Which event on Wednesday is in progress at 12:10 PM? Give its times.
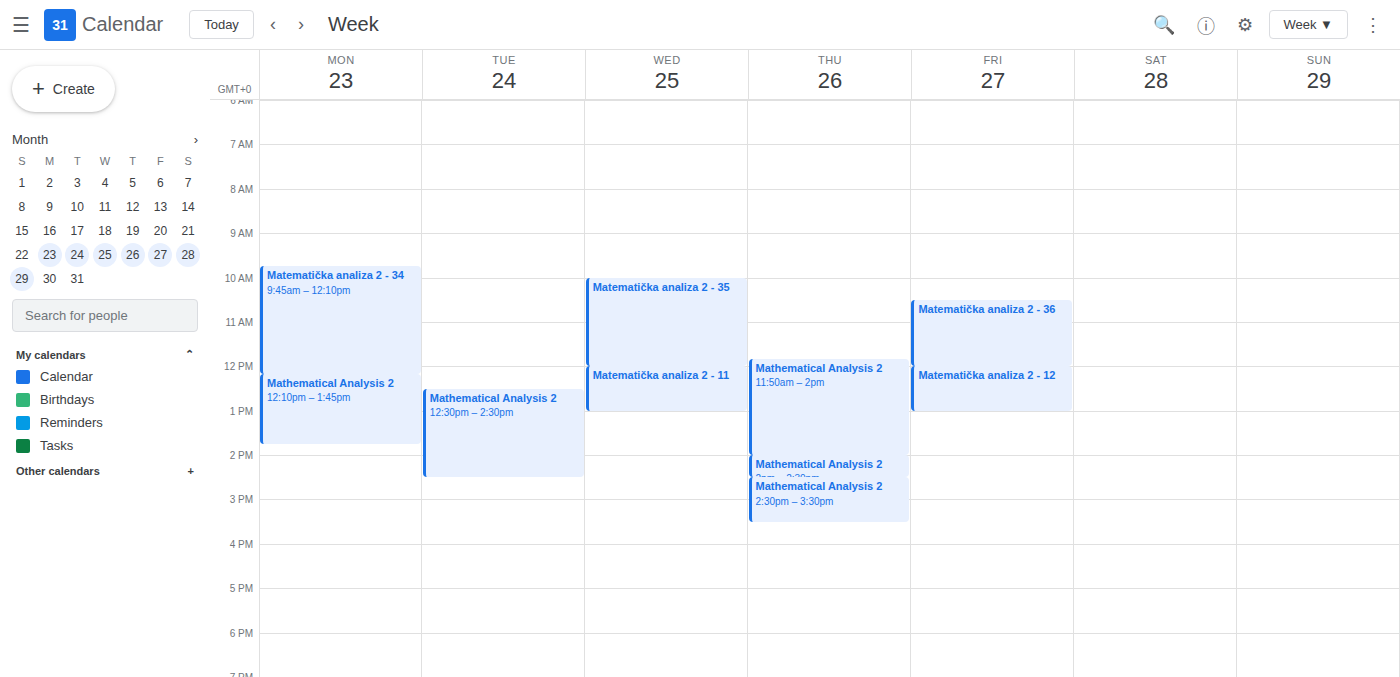
"Matematička analiza 2 - 11", 12:00 PM to 1:00 PM